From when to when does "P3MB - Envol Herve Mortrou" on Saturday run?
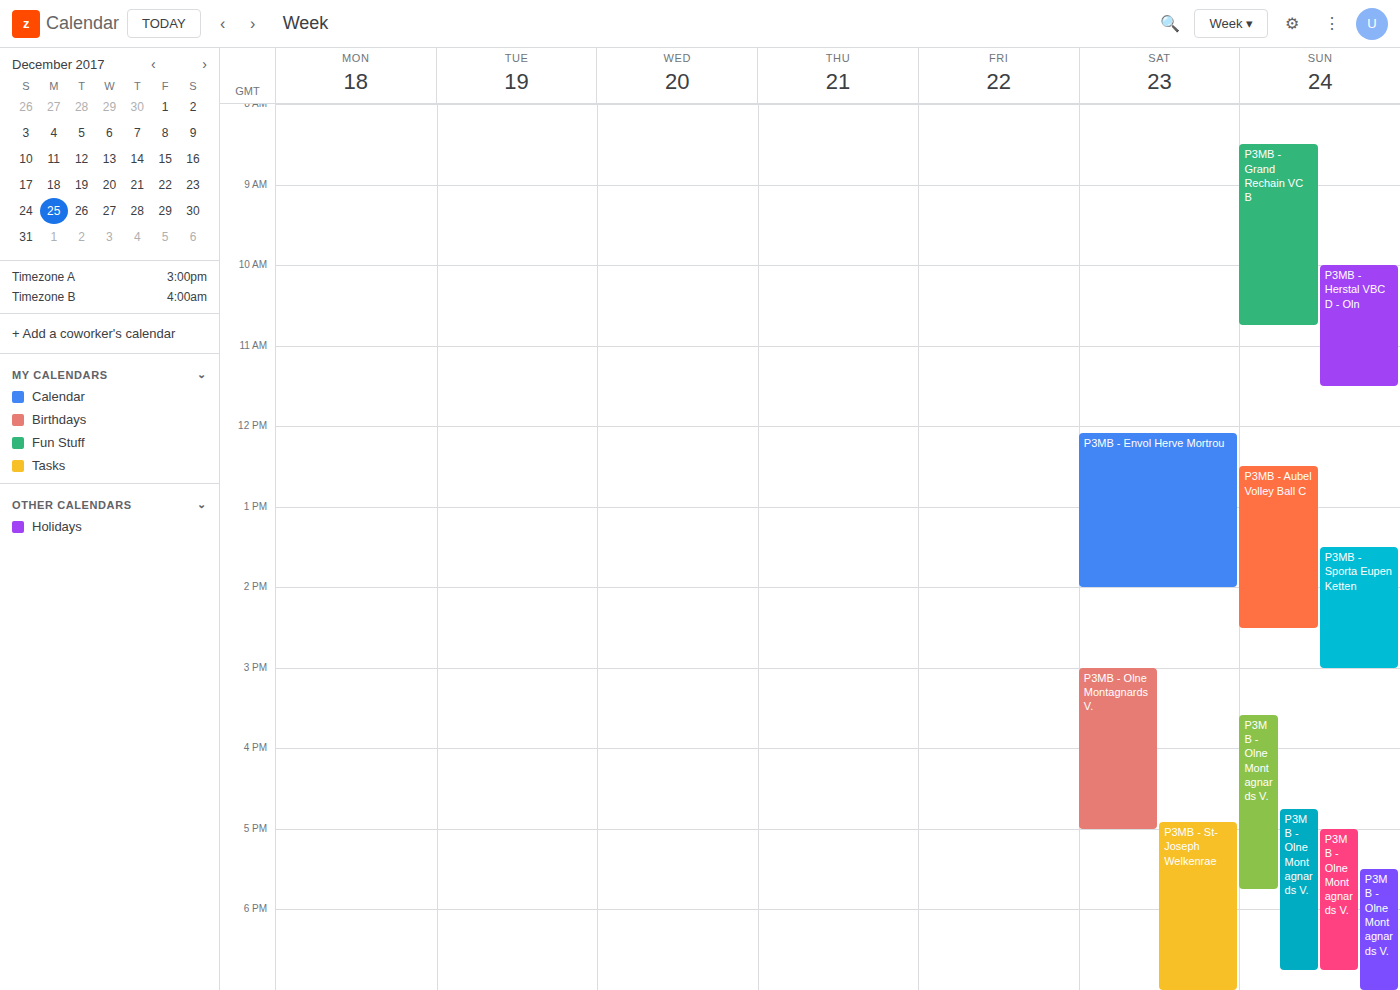
12:05 to 14:00